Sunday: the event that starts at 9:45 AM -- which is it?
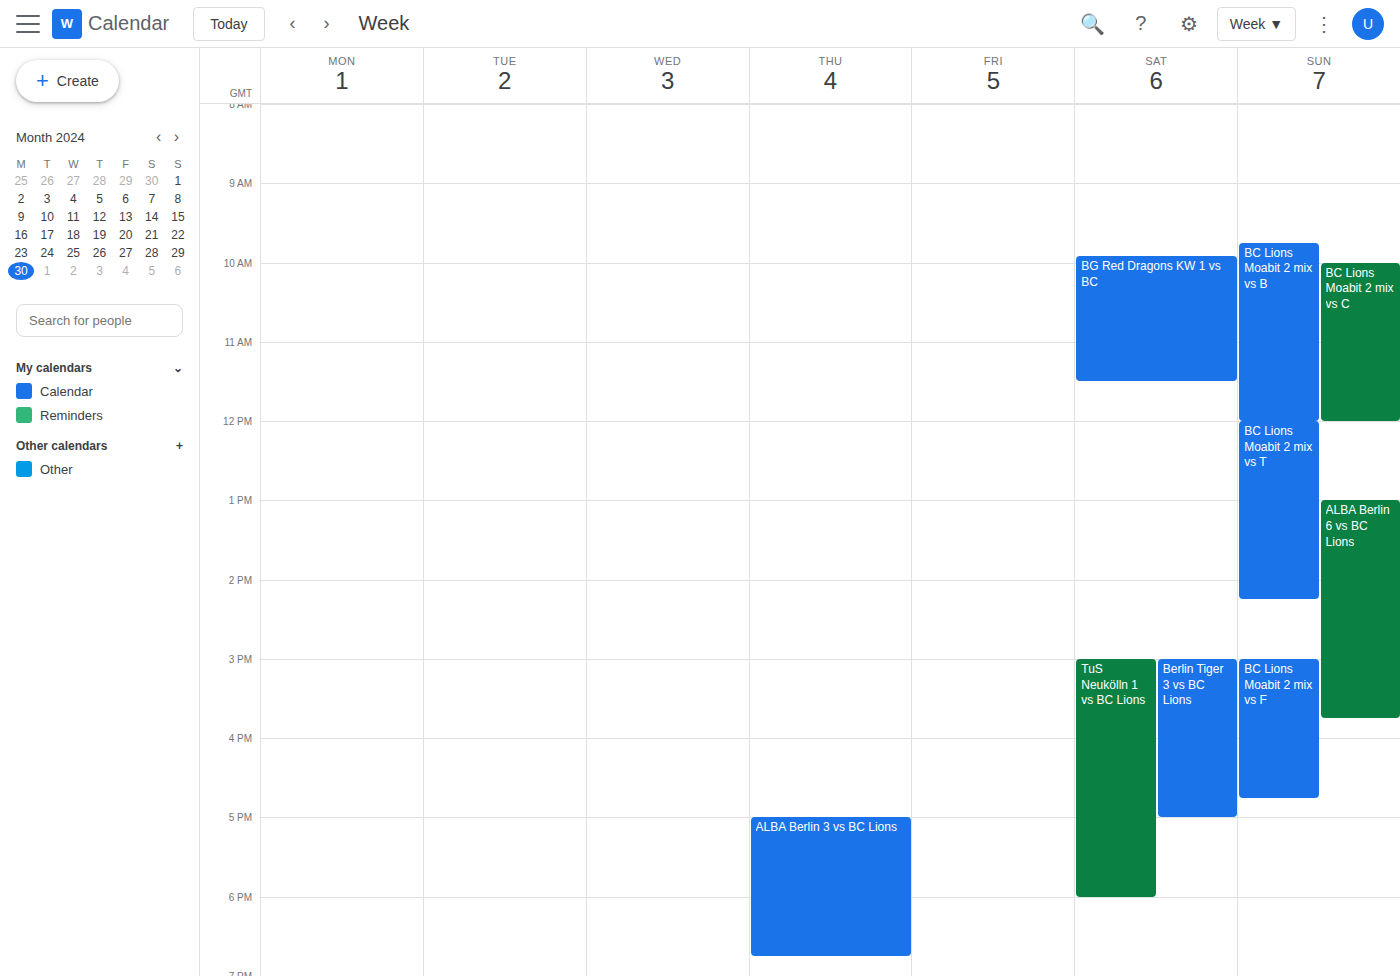
"BC Lions Moabit 2 mix vs B"